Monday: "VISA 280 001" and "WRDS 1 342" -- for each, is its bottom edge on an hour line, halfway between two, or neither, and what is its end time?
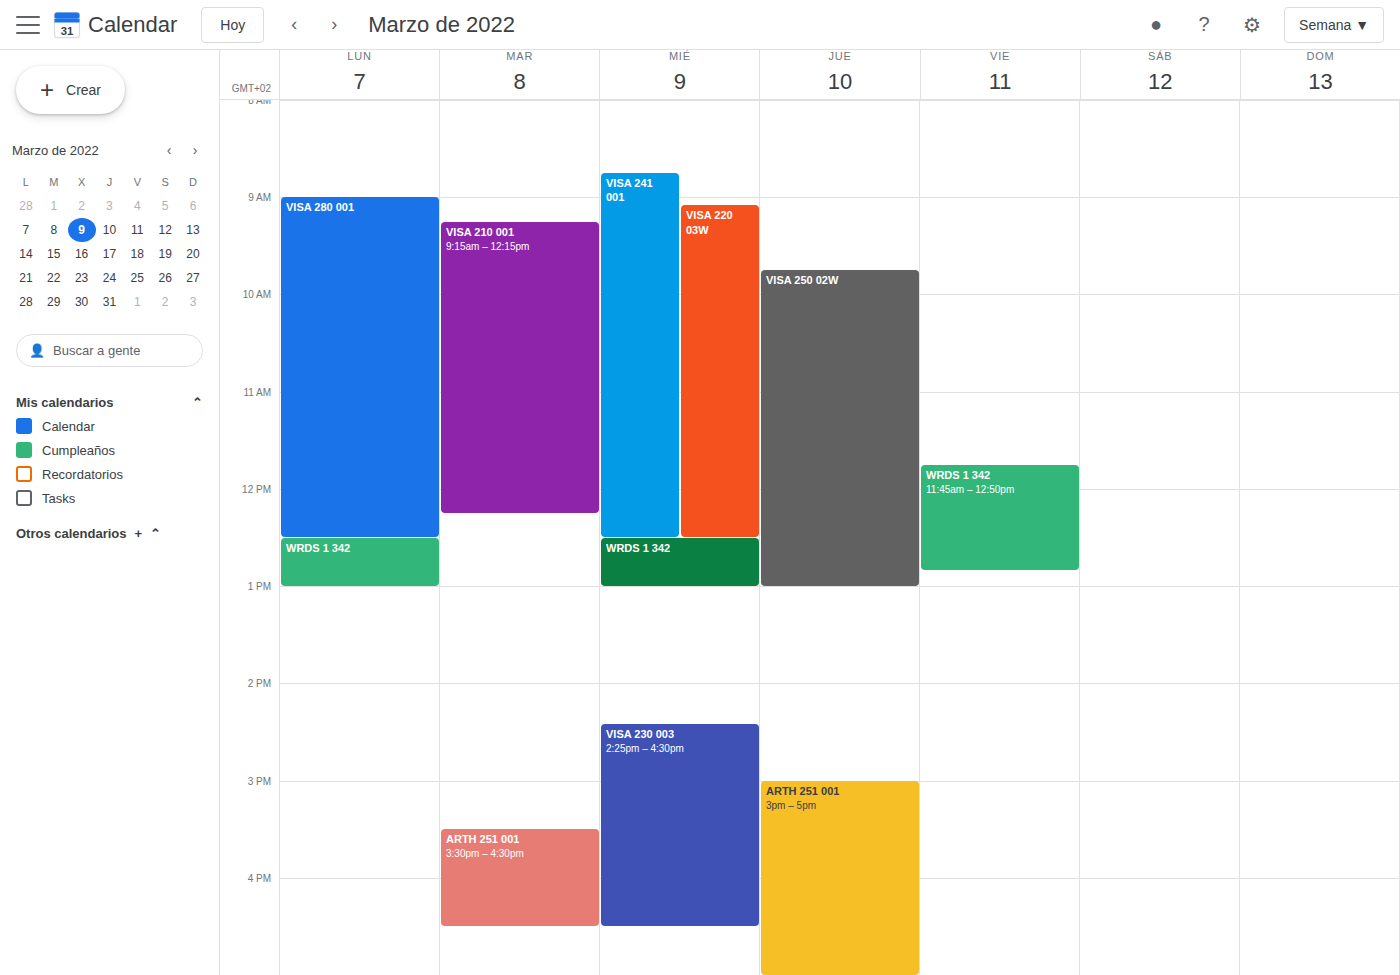
"VISA 280 001": 12:30 PM, halfway between the 12 PM and 1 PM lines. "WRDS 1 342": 1:00 PM, exactly on the 1 PM line.